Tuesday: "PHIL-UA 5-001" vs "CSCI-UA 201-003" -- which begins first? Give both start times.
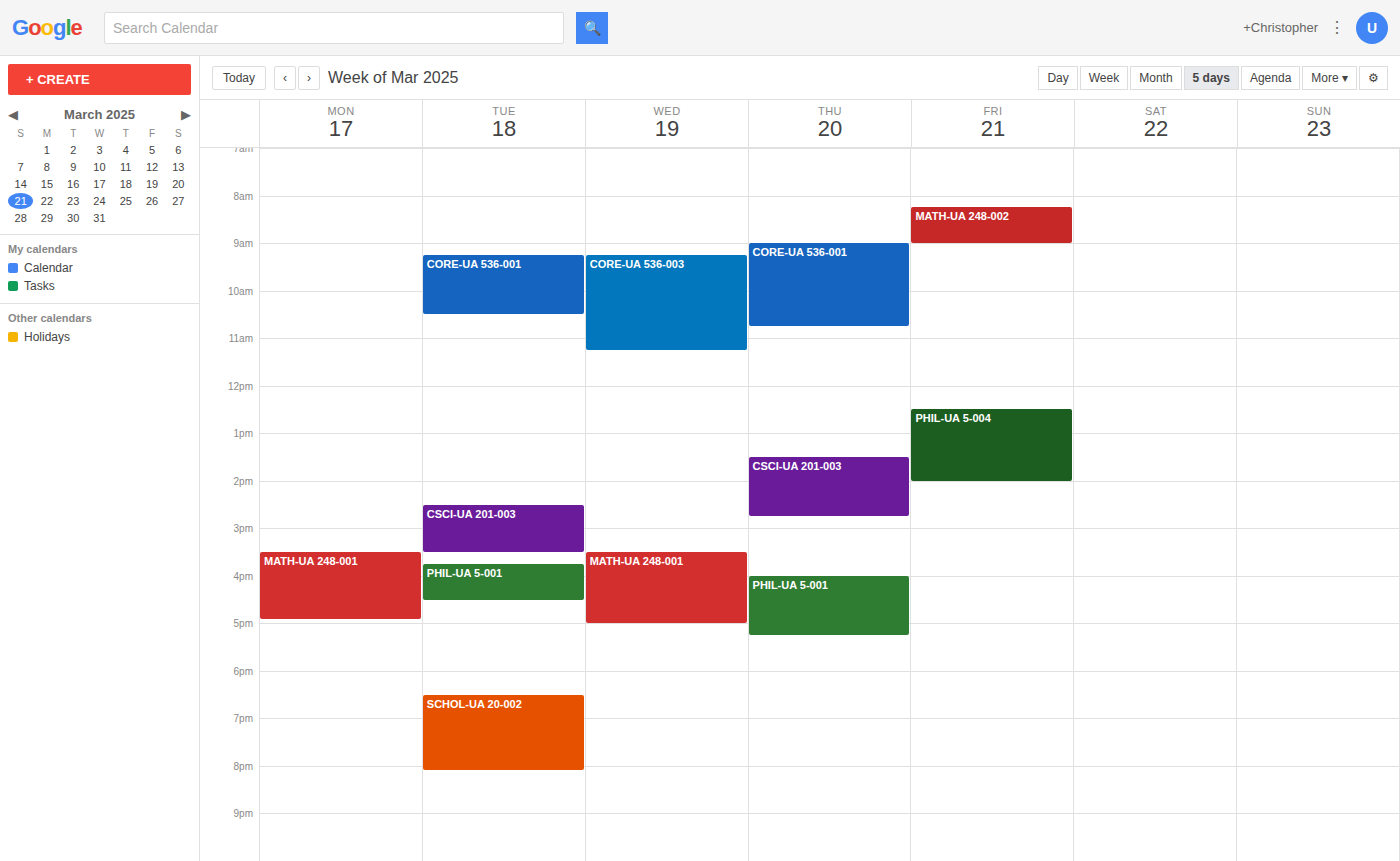
"CSCI-UA 201-003" 2:30 PM; "PHIL-UA 5-001" 3:45 PM.